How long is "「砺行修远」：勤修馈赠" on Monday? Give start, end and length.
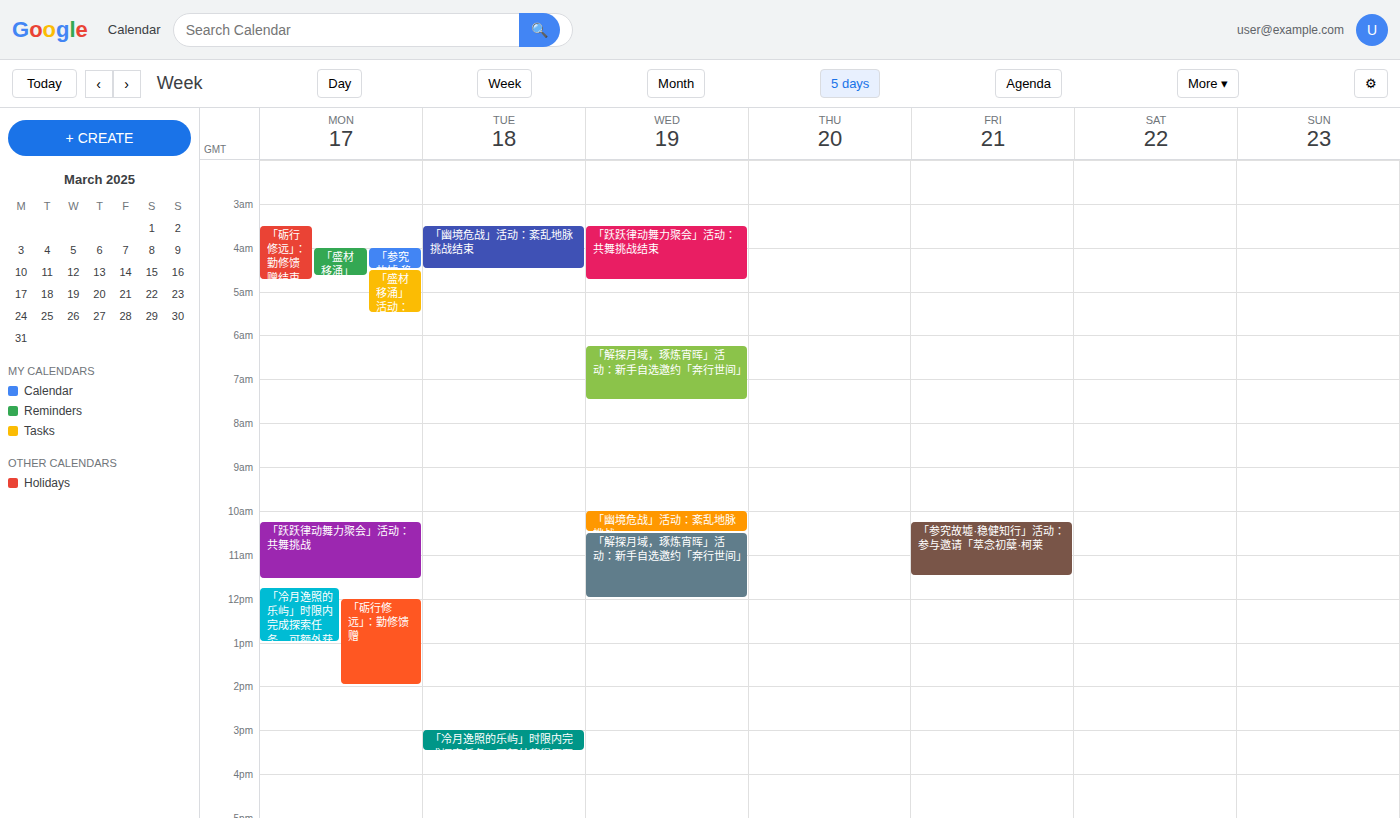
12:00 PM to 2:00 PM, 2 hours